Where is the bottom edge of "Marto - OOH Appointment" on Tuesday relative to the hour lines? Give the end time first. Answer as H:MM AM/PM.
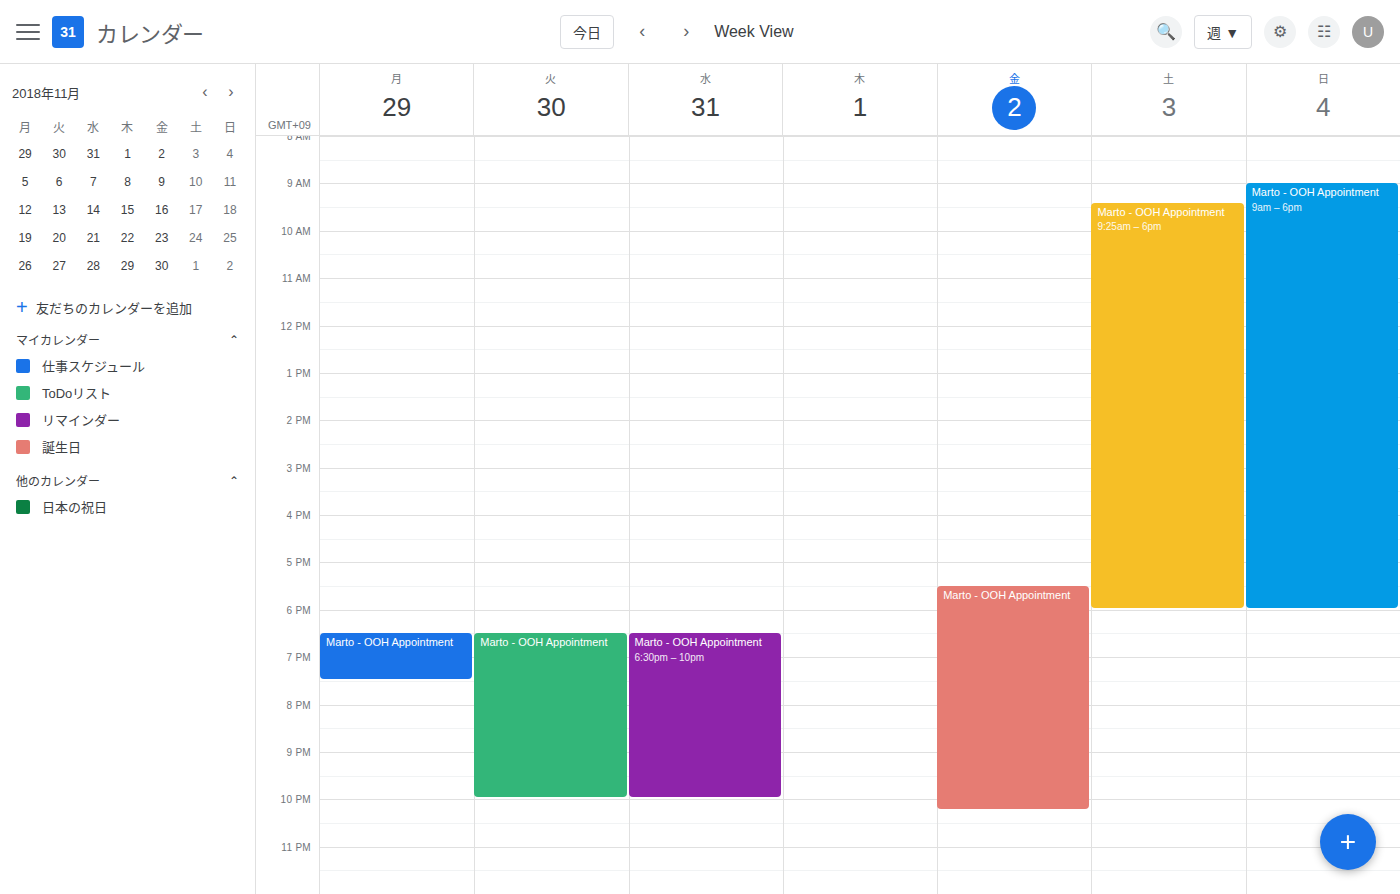
10:00 PM -- exactly on the 10 PM line.